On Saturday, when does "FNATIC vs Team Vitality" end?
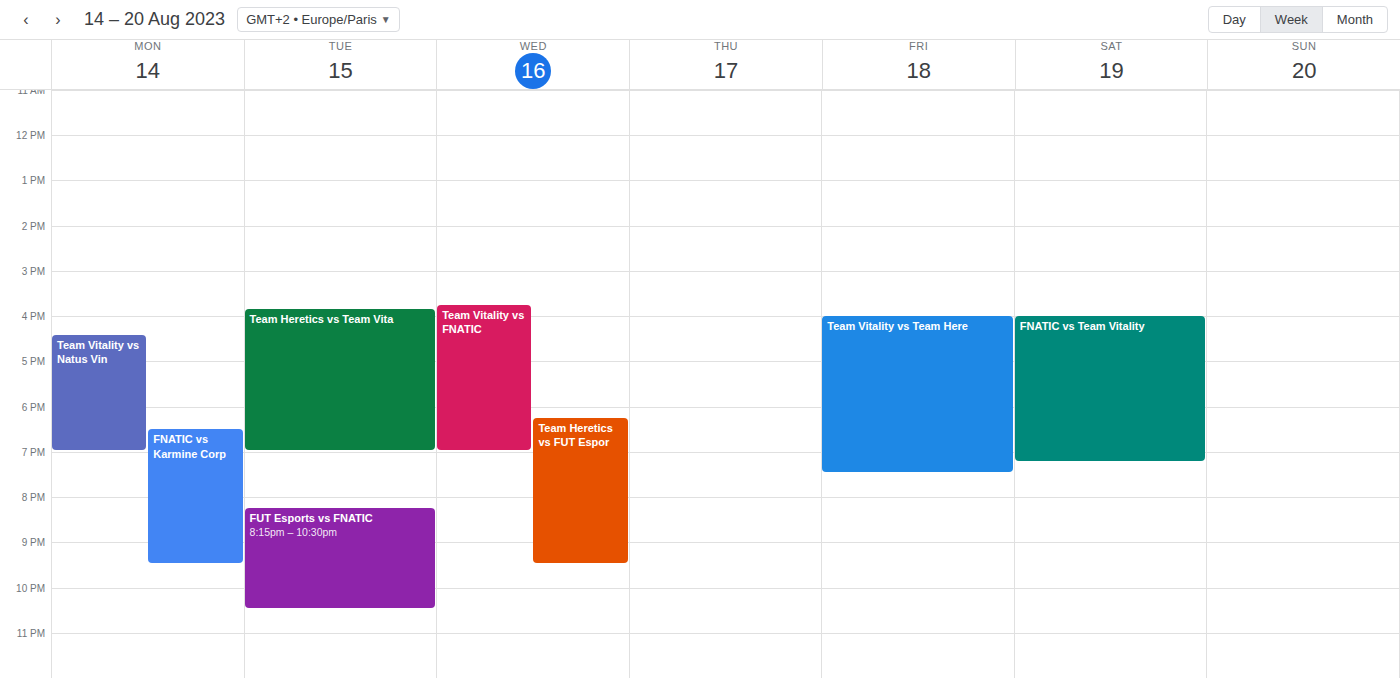
7:15 PM